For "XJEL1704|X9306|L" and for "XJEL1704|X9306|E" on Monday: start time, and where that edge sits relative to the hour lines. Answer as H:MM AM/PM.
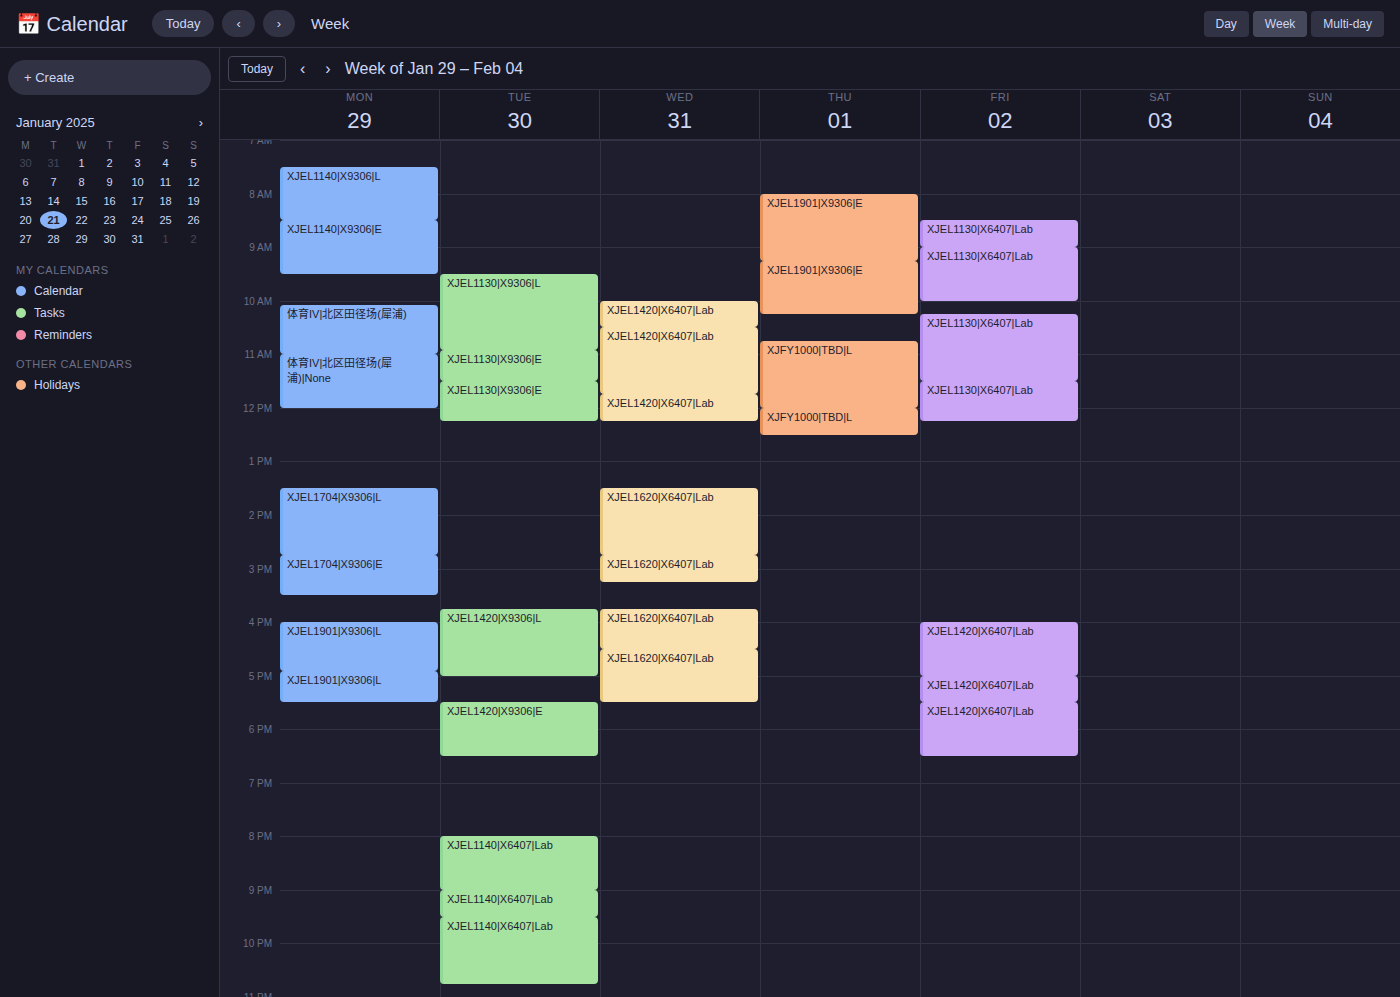
"XJEL1704|X9306|L": 1:30 PM, halfway between the 1 PM and 2 PM lines. "XJEL1704|X9306|E": 2:45 PM, neither: three quarters of the way from the 2 PM line to the 3 PM line.